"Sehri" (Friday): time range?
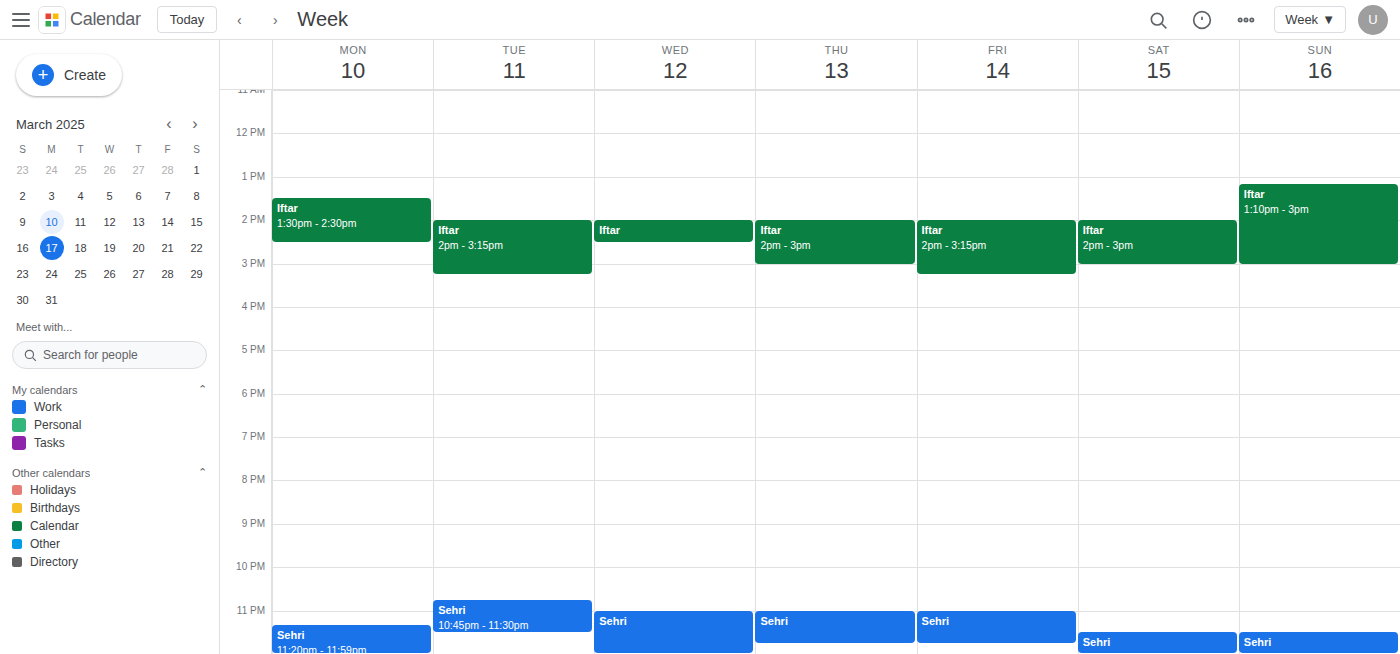
11:00 PM to 11:45 PM